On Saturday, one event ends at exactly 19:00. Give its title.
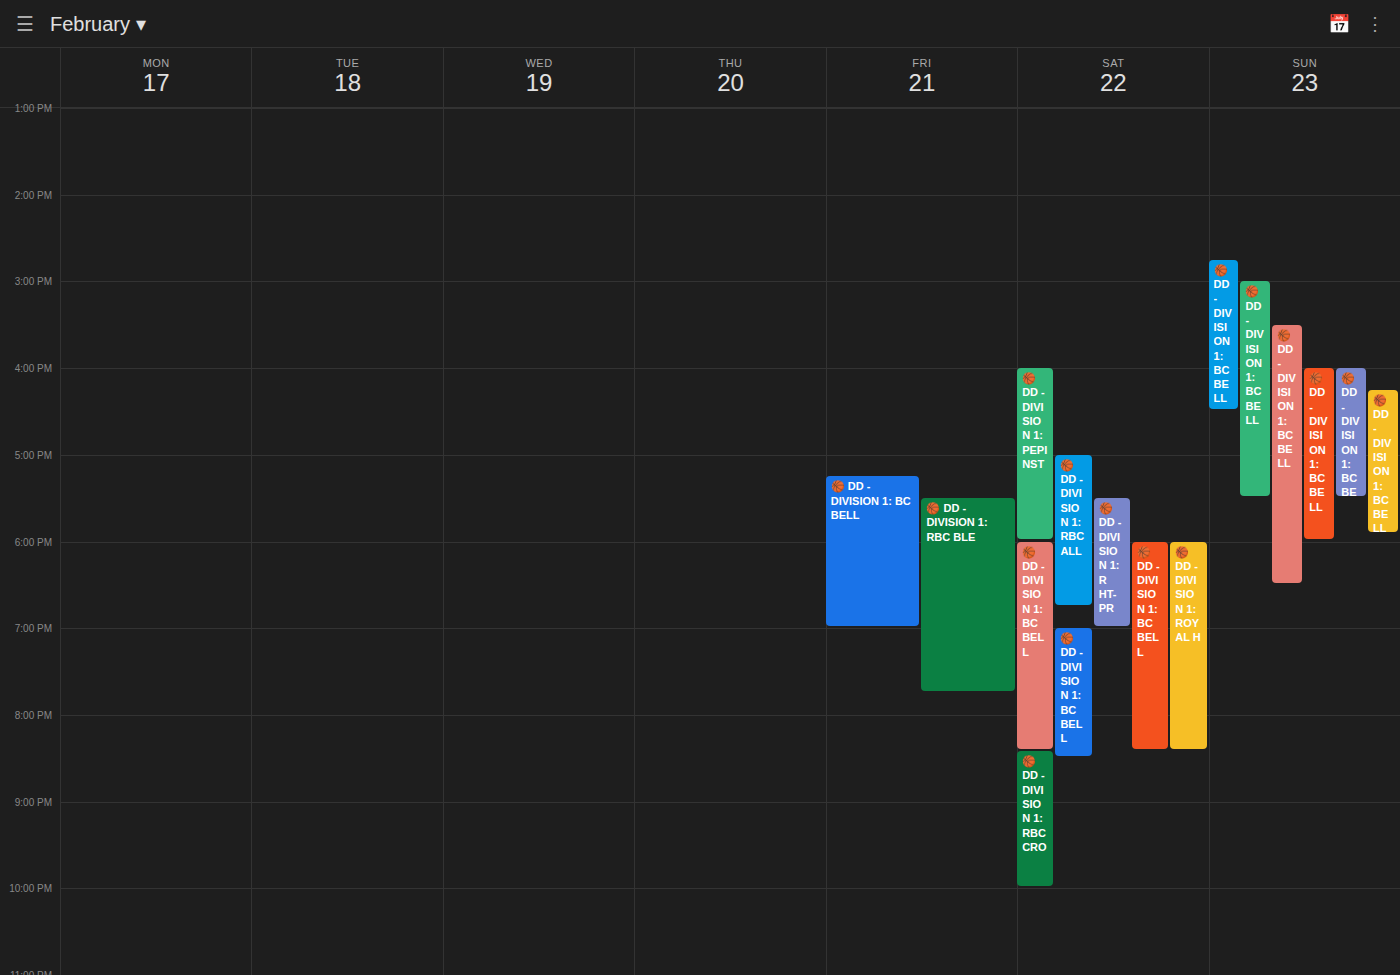
"🏀 DD - DIVISION 1: R HT-PR"